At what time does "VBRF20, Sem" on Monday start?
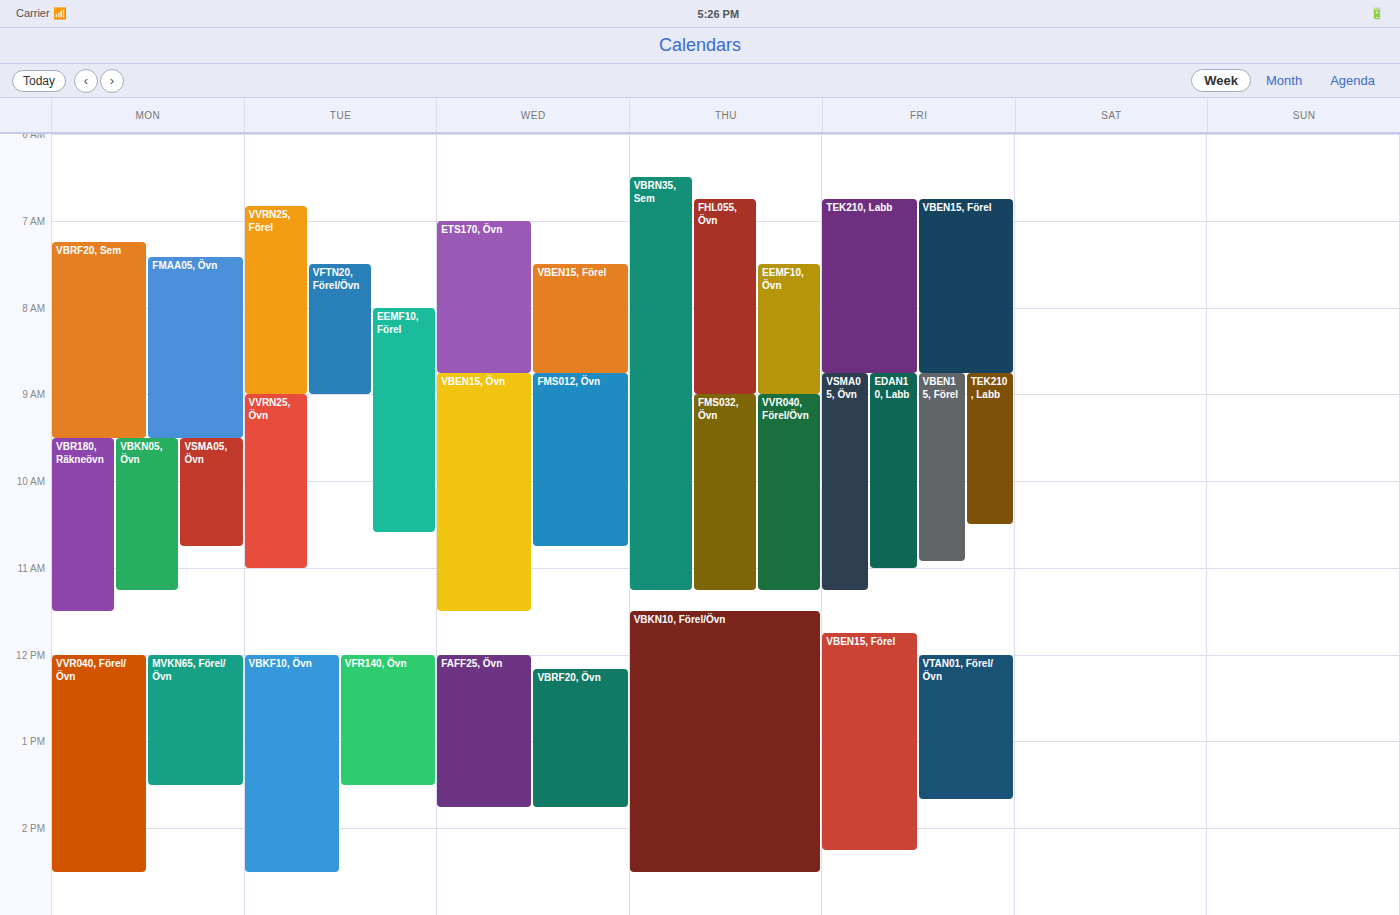
7:15 AM